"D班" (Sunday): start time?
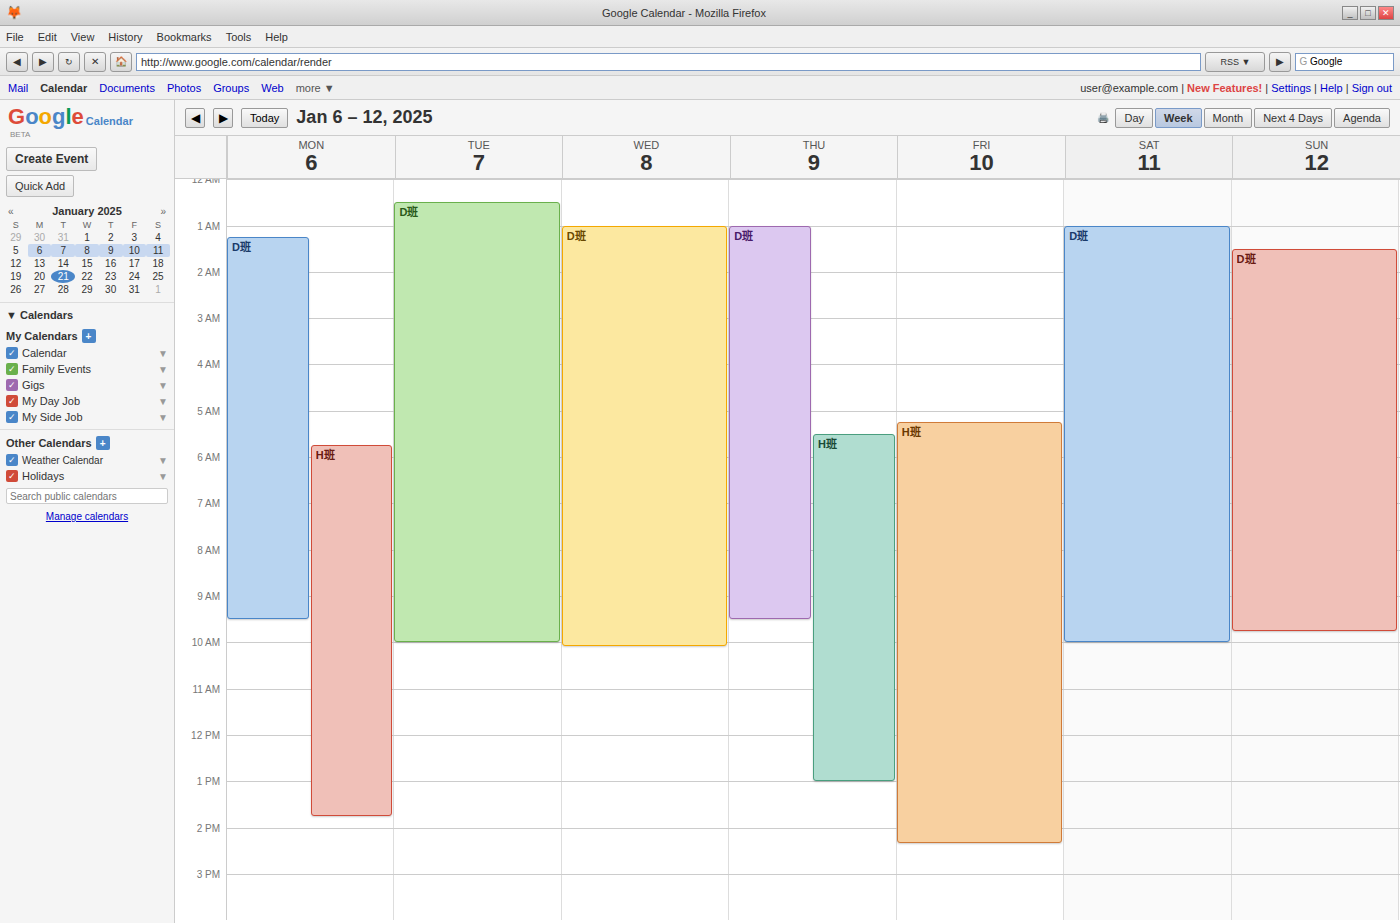
1:30 AM